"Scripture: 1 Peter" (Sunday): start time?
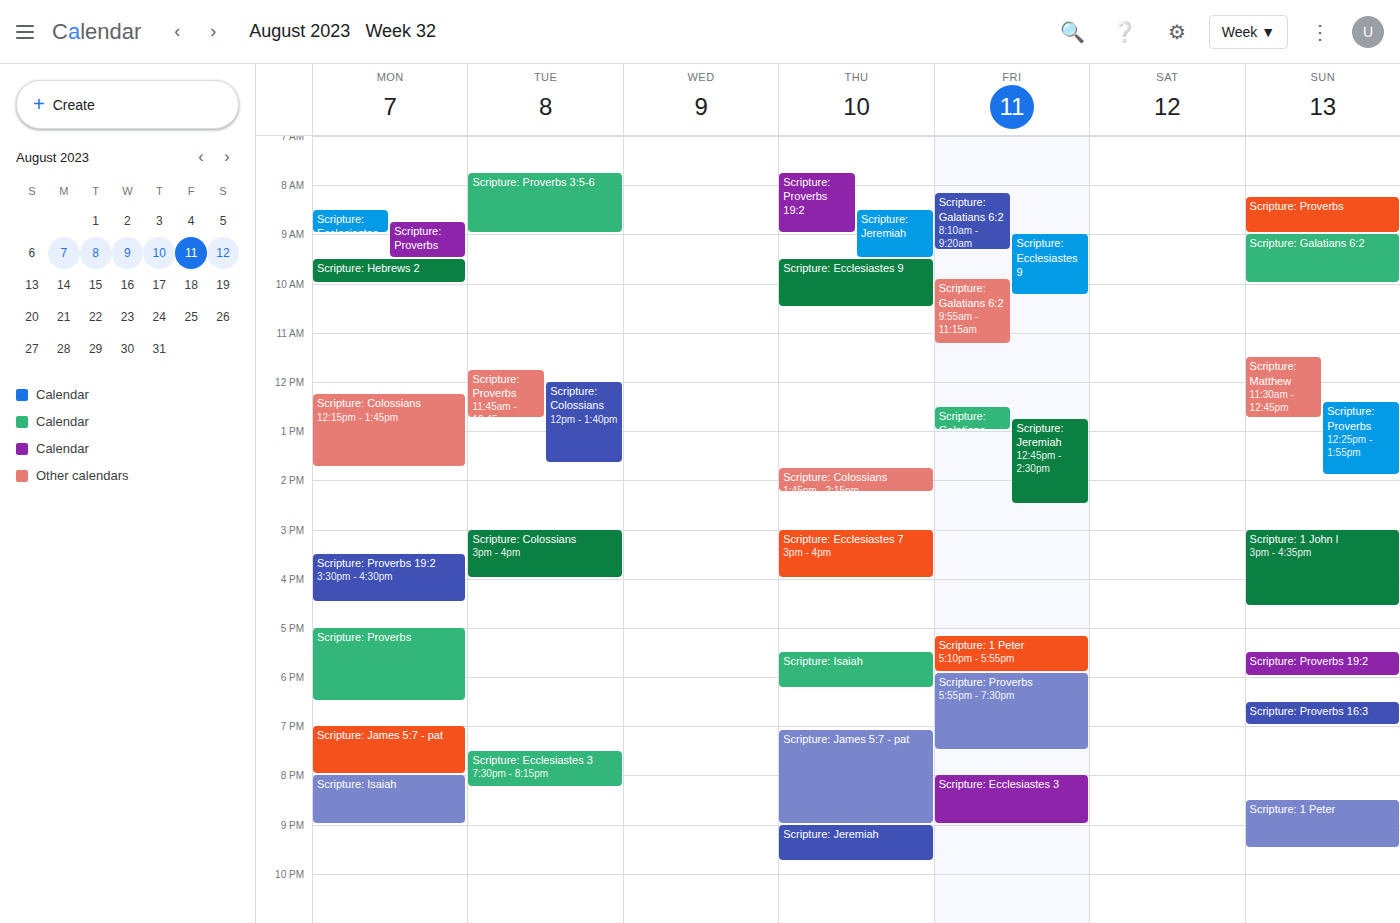
8:30 PM